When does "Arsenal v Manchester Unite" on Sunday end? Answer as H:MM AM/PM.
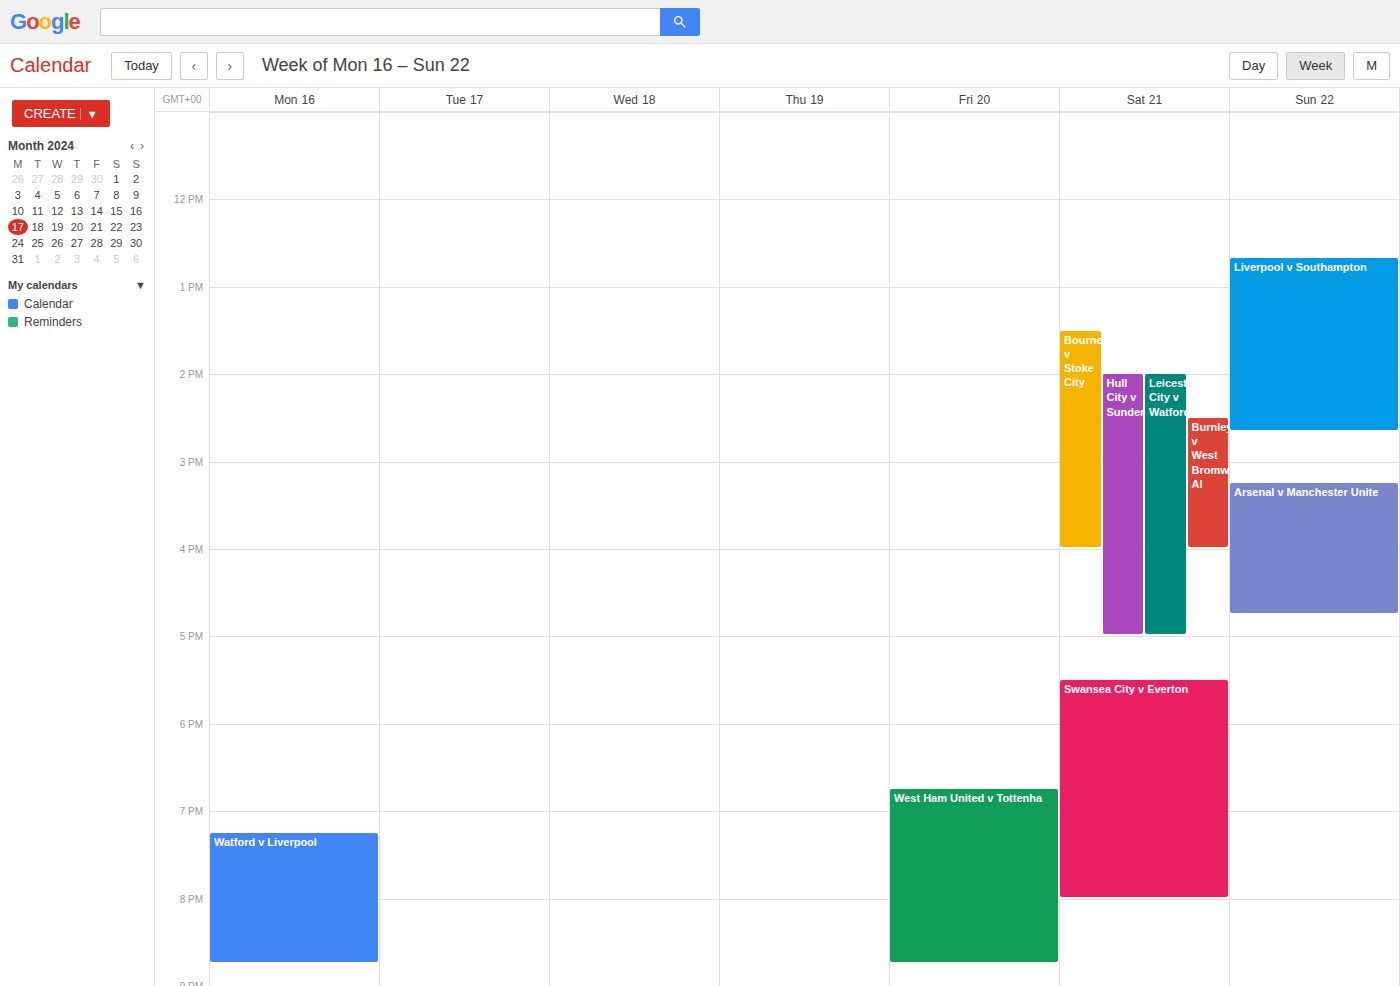
4:45 PM